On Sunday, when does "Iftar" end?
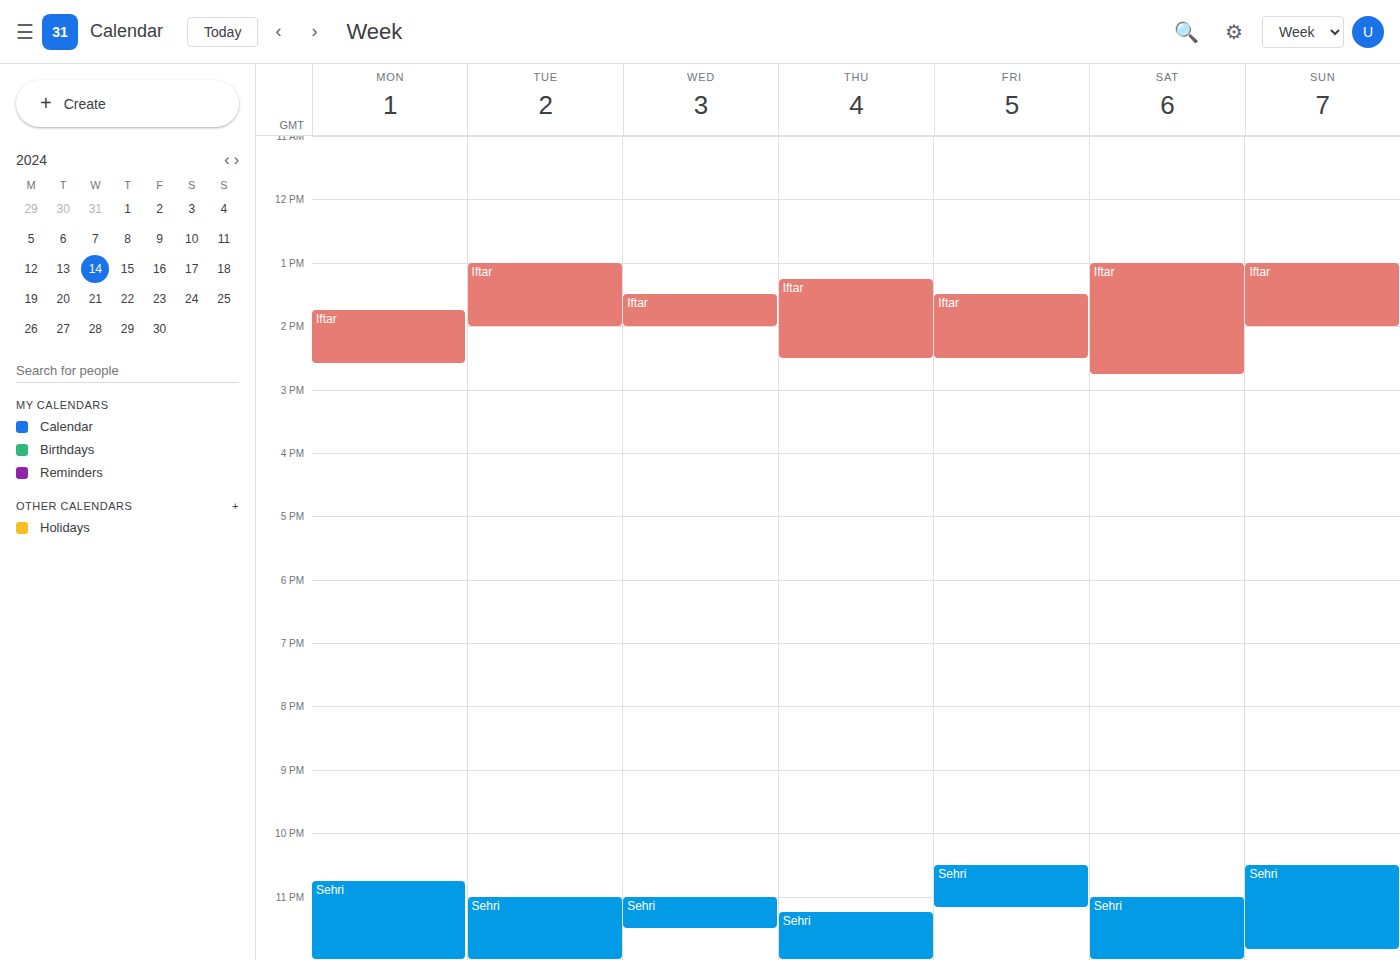
2:00 PM